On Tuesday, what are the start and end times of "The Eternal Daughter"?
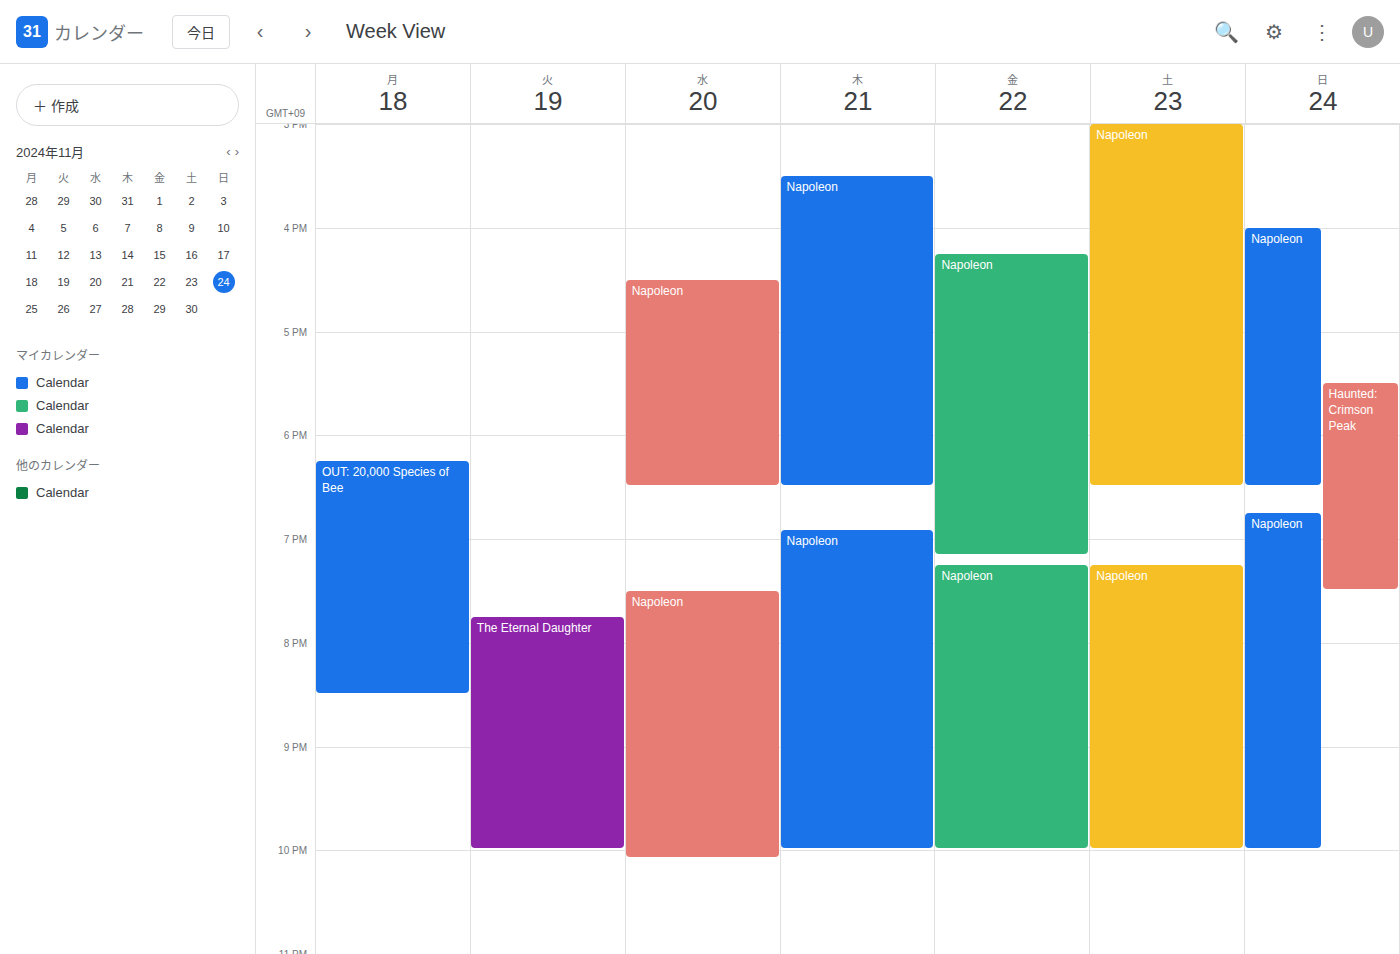
7:45 PM to 10:00 PM